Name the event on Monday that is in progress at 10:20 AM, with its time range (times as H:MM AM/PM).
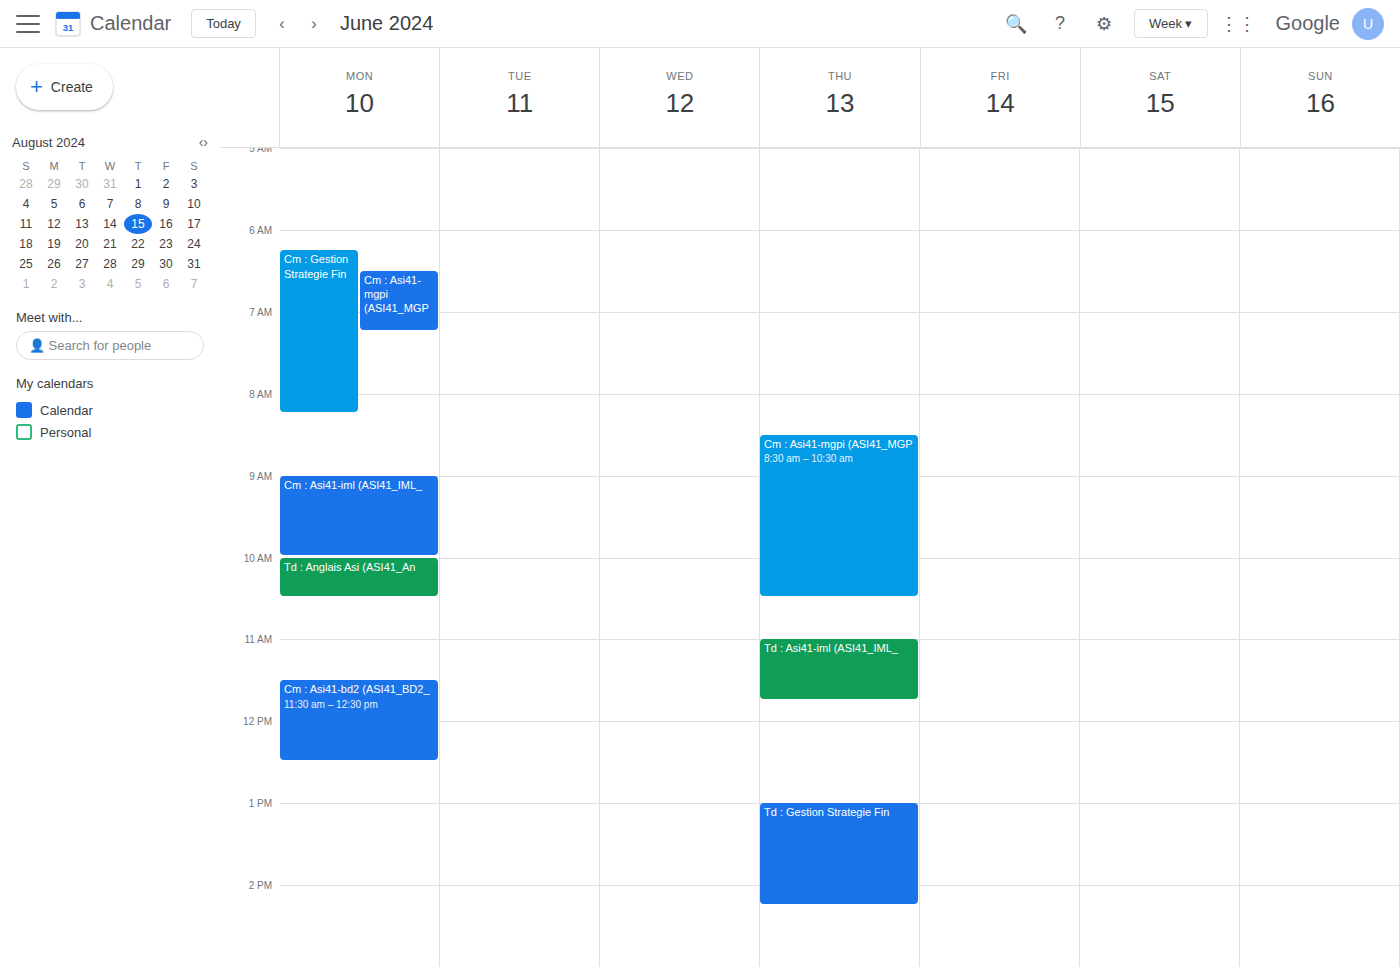
"Td : Anglais Asi (ASI41_An", 10:00 AM to 10:30 AM